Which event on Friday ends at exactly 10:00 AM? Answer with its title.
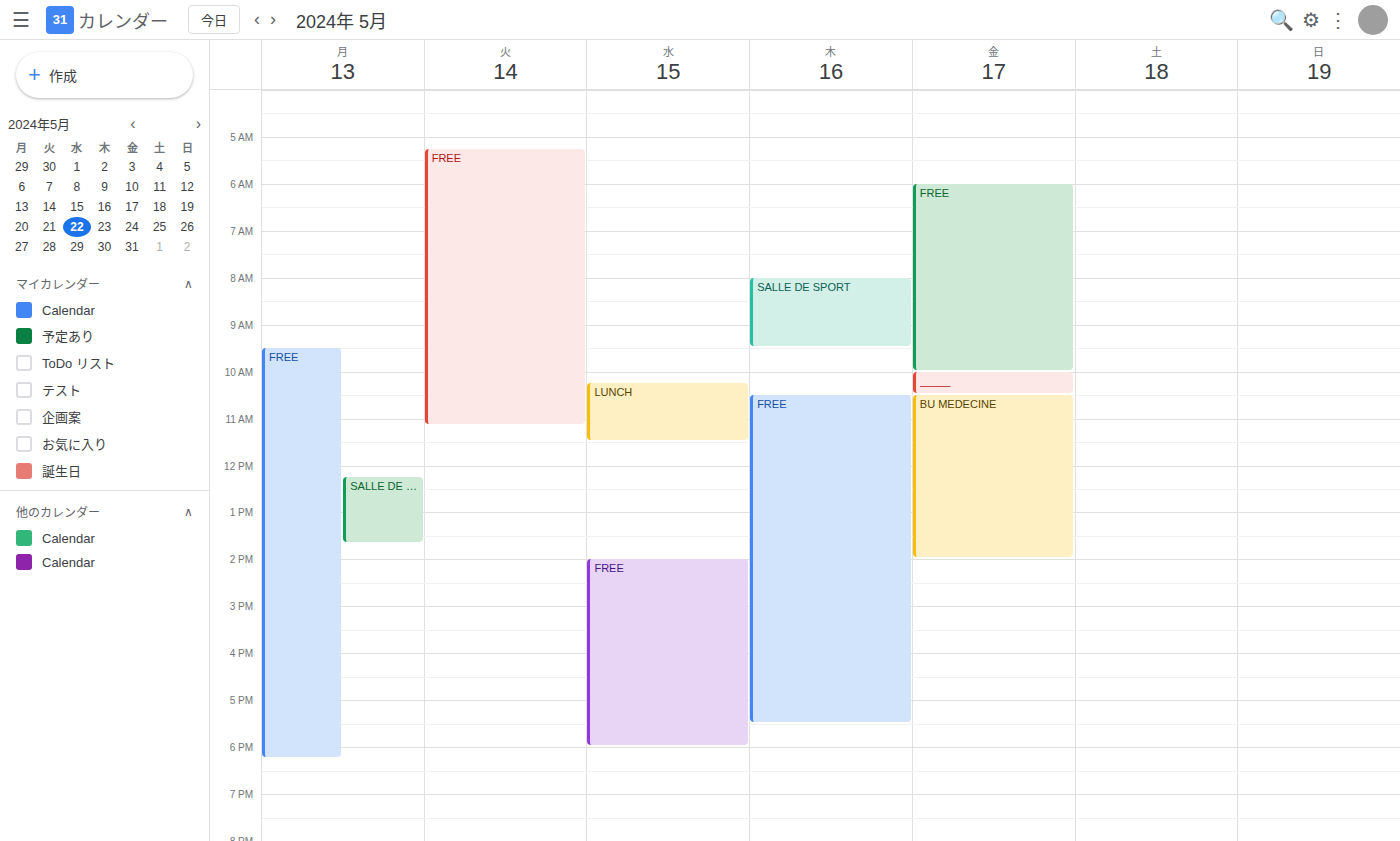
"FREE"